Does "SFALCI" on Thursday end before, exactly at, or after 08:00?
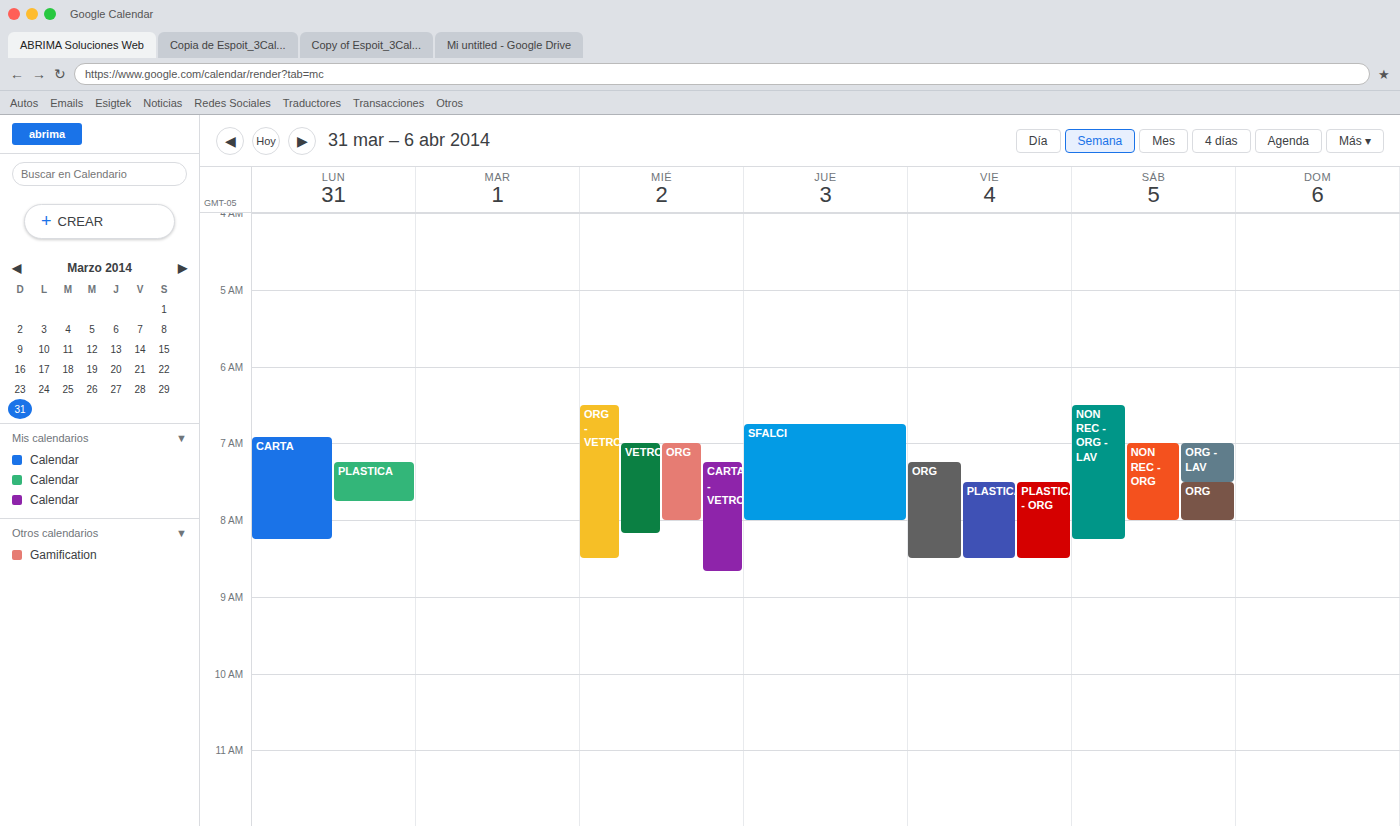
08:00 -- exactly at 08:00, on the 08:00 line.